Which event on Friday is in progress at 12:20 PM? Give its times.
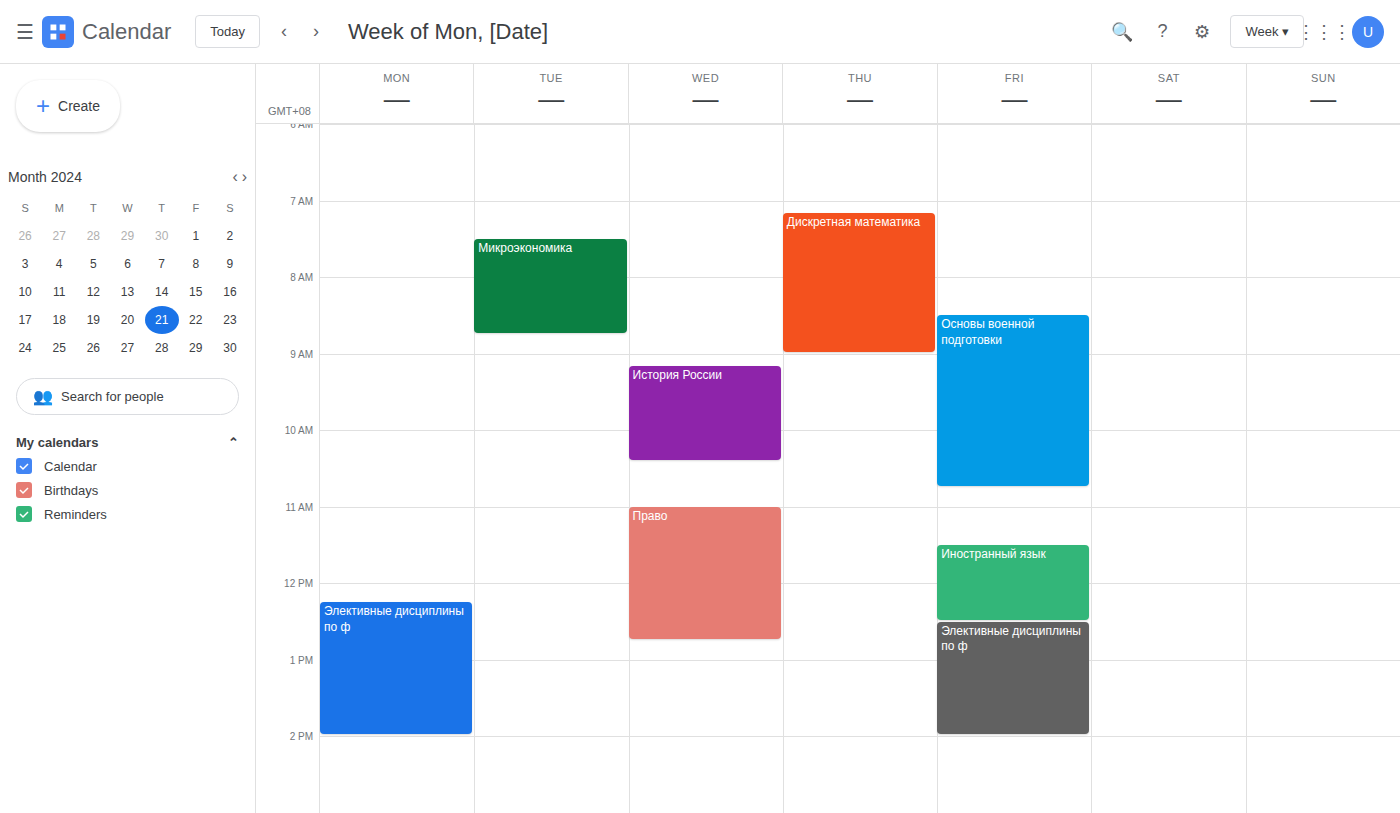
"Иностранный язык", 11:30 AM to 12:30 PM